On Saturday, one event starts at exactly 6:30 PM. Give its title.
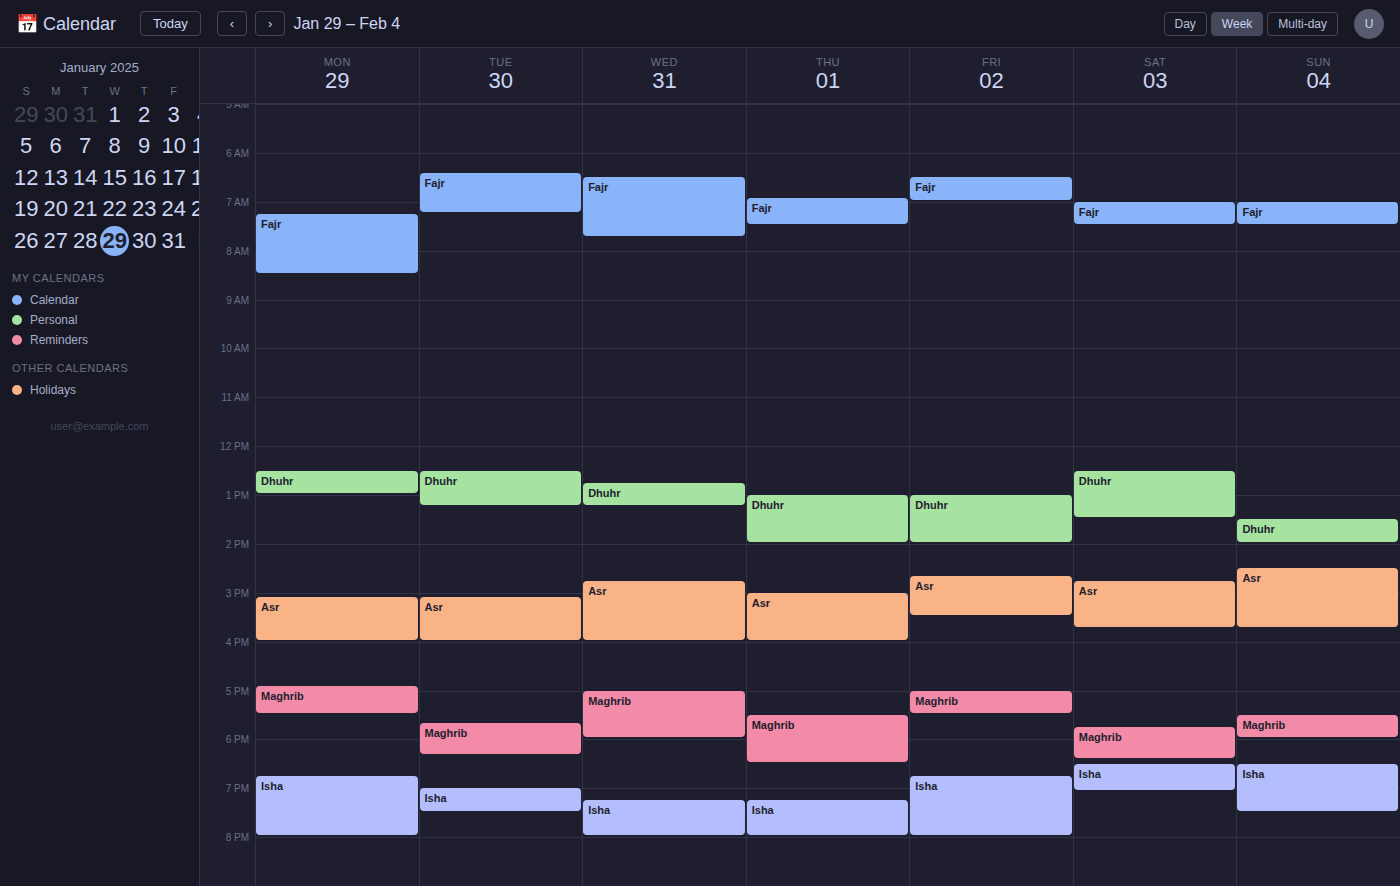
"Isha"